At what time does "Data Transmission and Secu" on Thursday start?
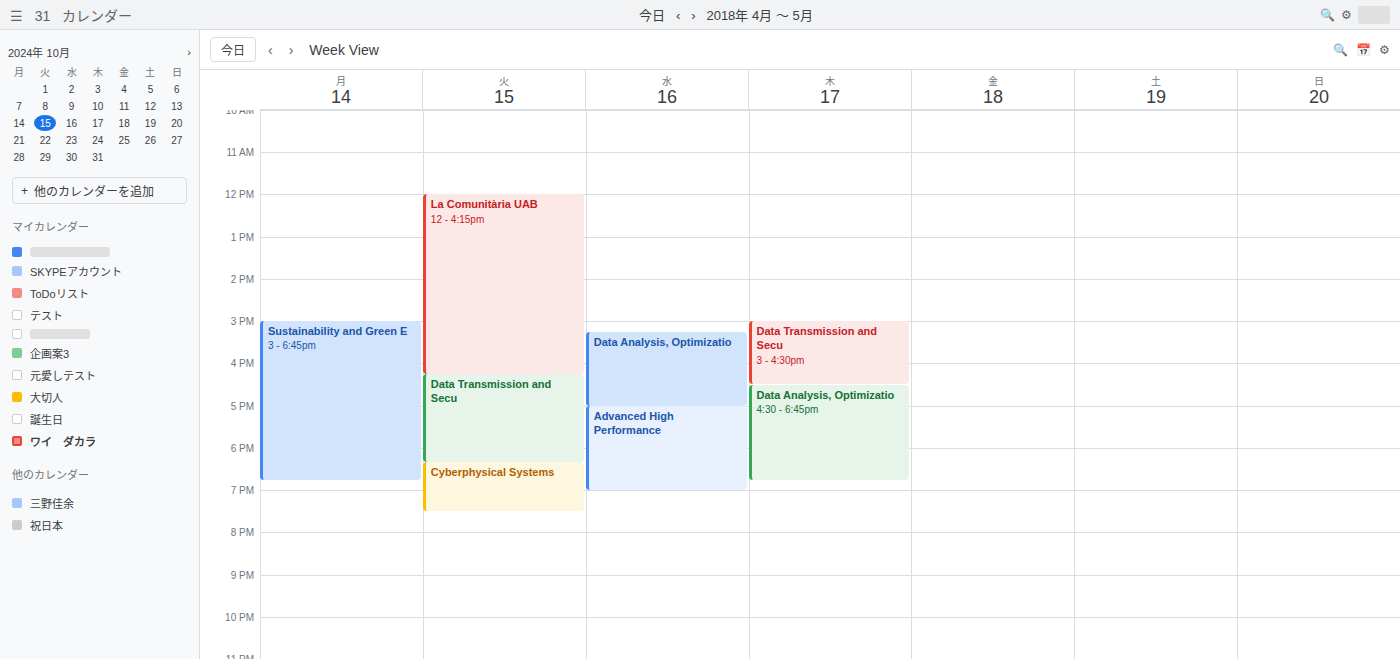
3:00 PM